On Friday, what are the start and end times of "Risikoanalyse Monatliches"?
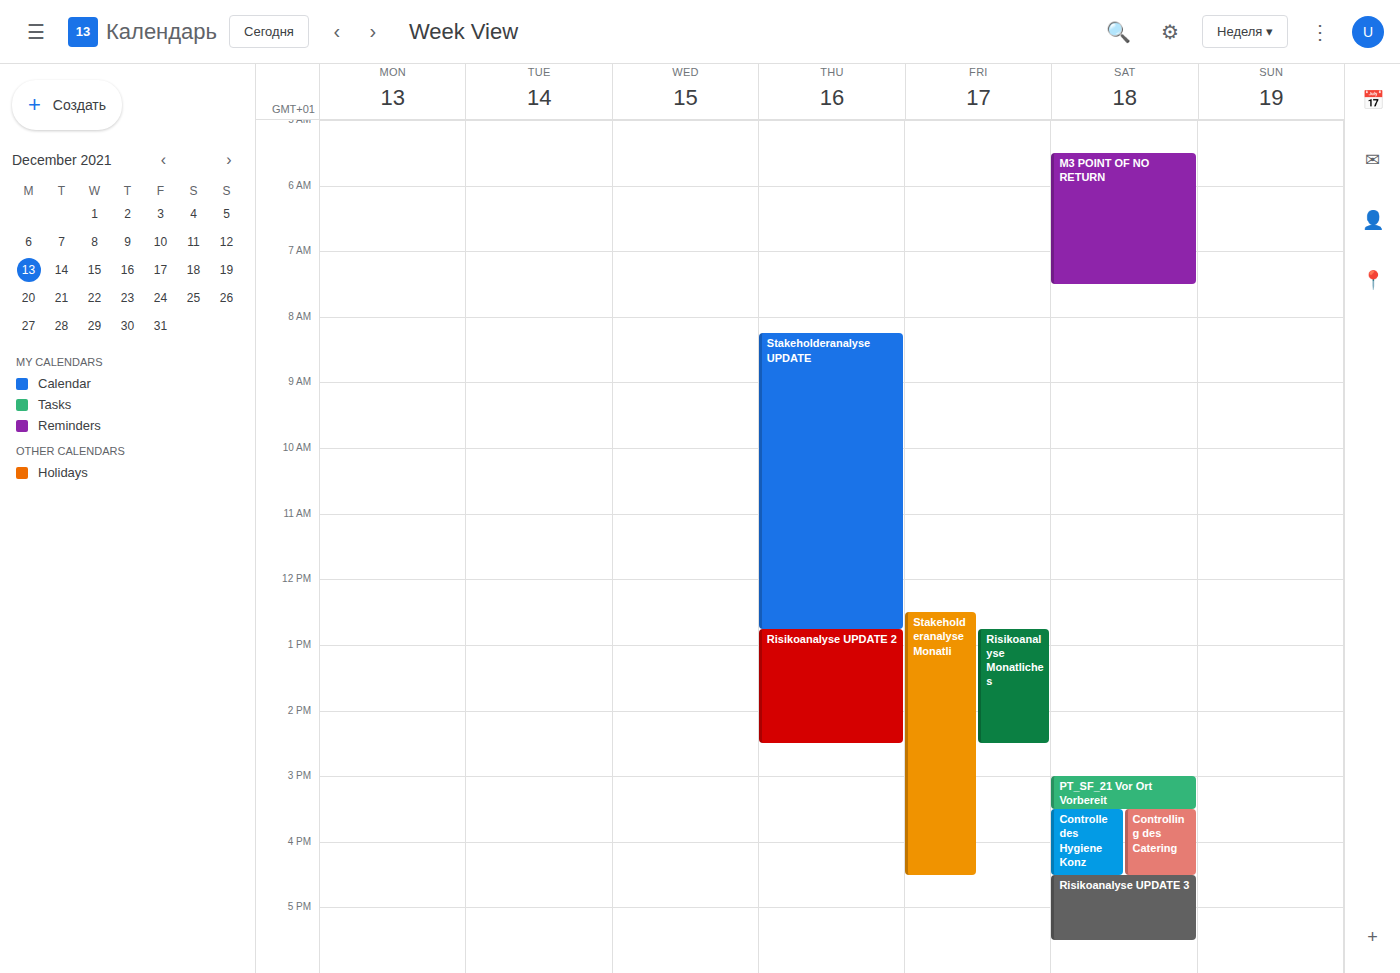
12:45 PM to 2:30 PM